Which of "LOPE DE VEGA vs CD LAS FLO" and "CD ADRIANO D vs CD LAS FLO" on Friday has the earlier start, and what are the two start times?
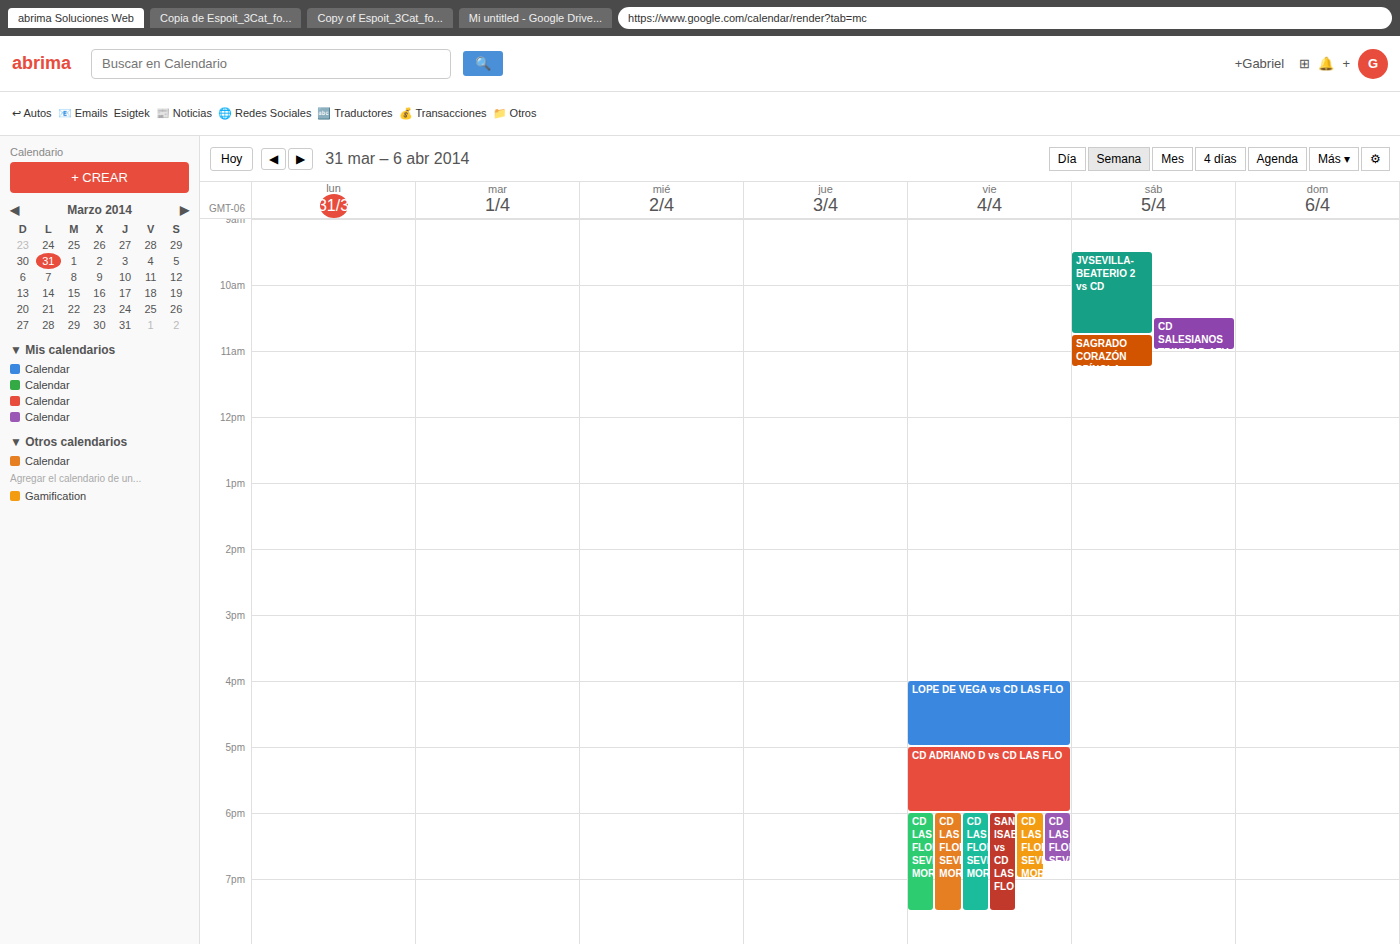
"LOPE DE VEGA vs CD LAS FLO" 4:00 PM; "CD ADRIANO D vs CD LAS FLO" 5:00 PM.